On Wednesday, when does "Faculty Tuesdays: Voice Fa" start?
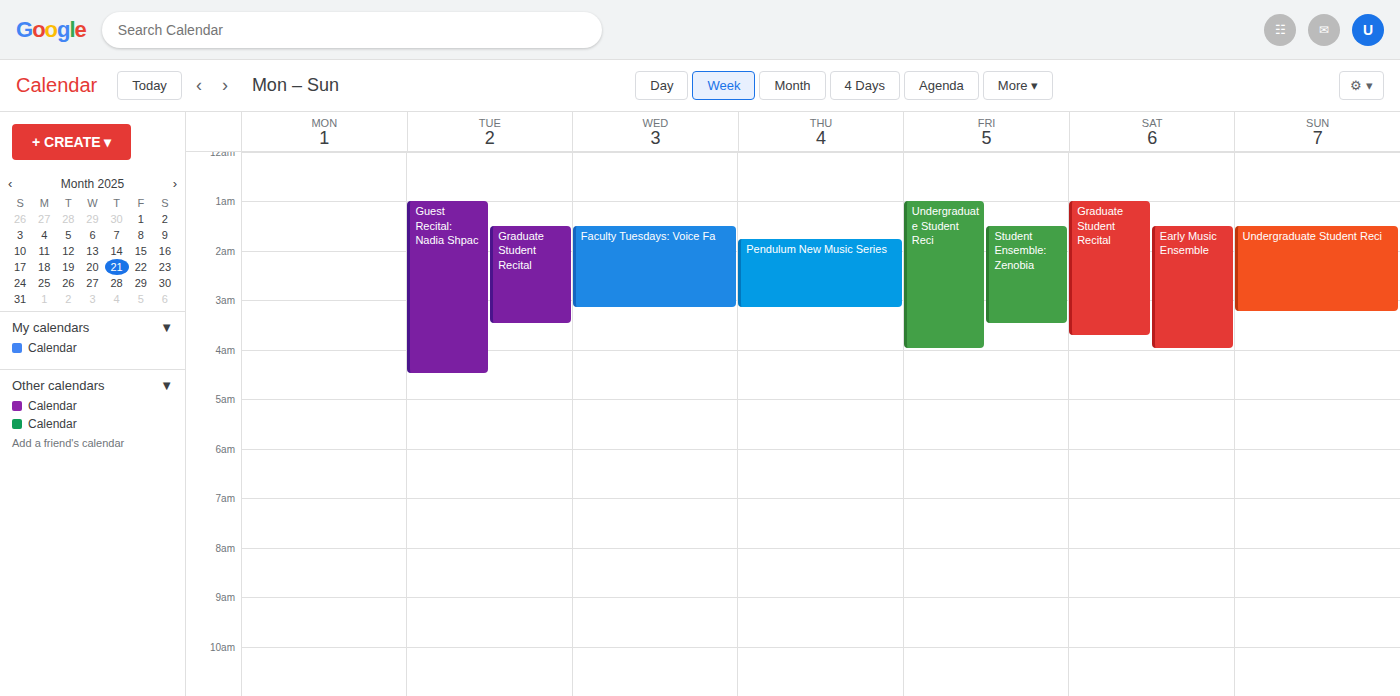
01:30